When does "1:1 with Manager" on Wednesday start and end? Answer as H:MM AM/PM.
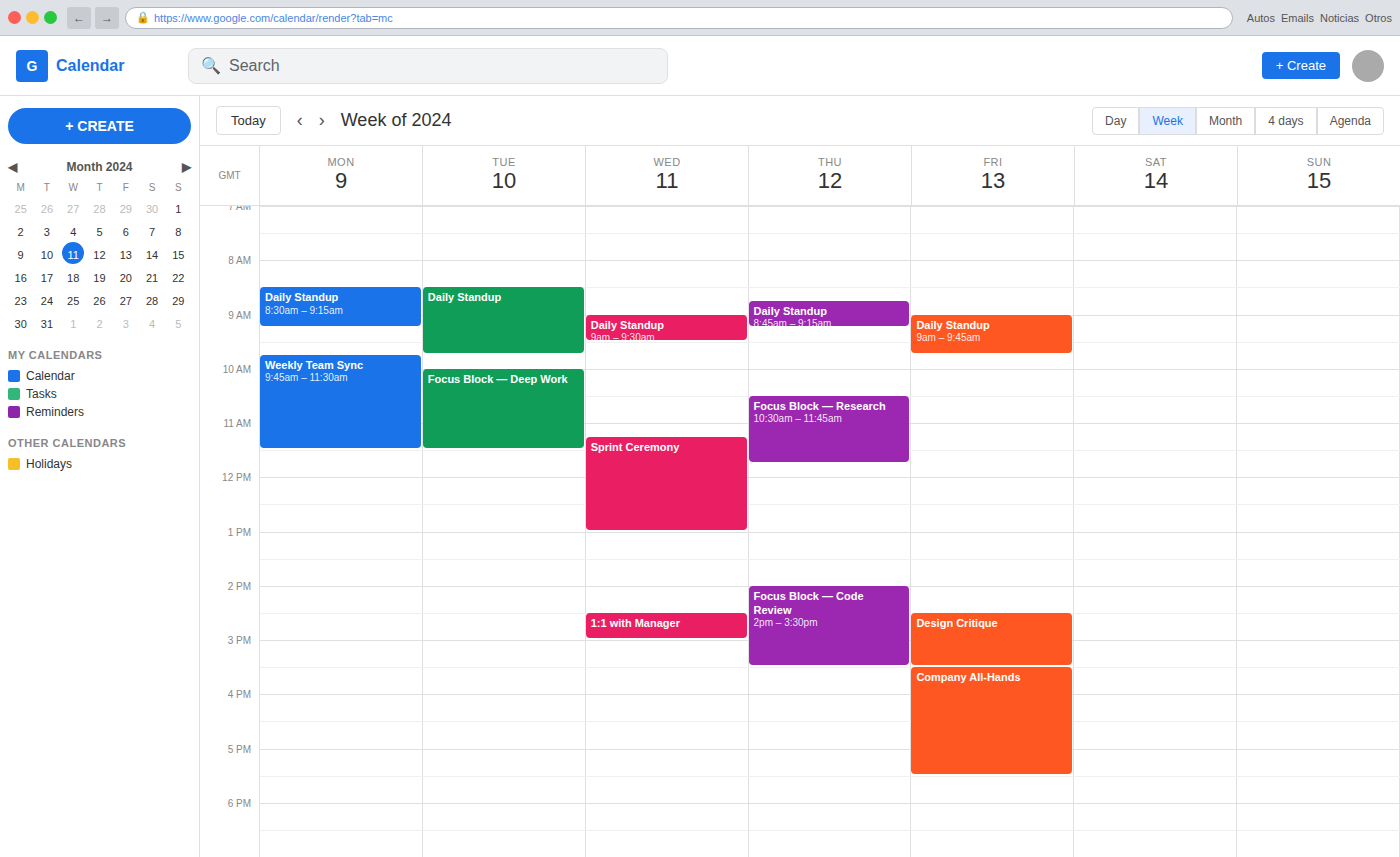
2:30 PM to 3:00 PM